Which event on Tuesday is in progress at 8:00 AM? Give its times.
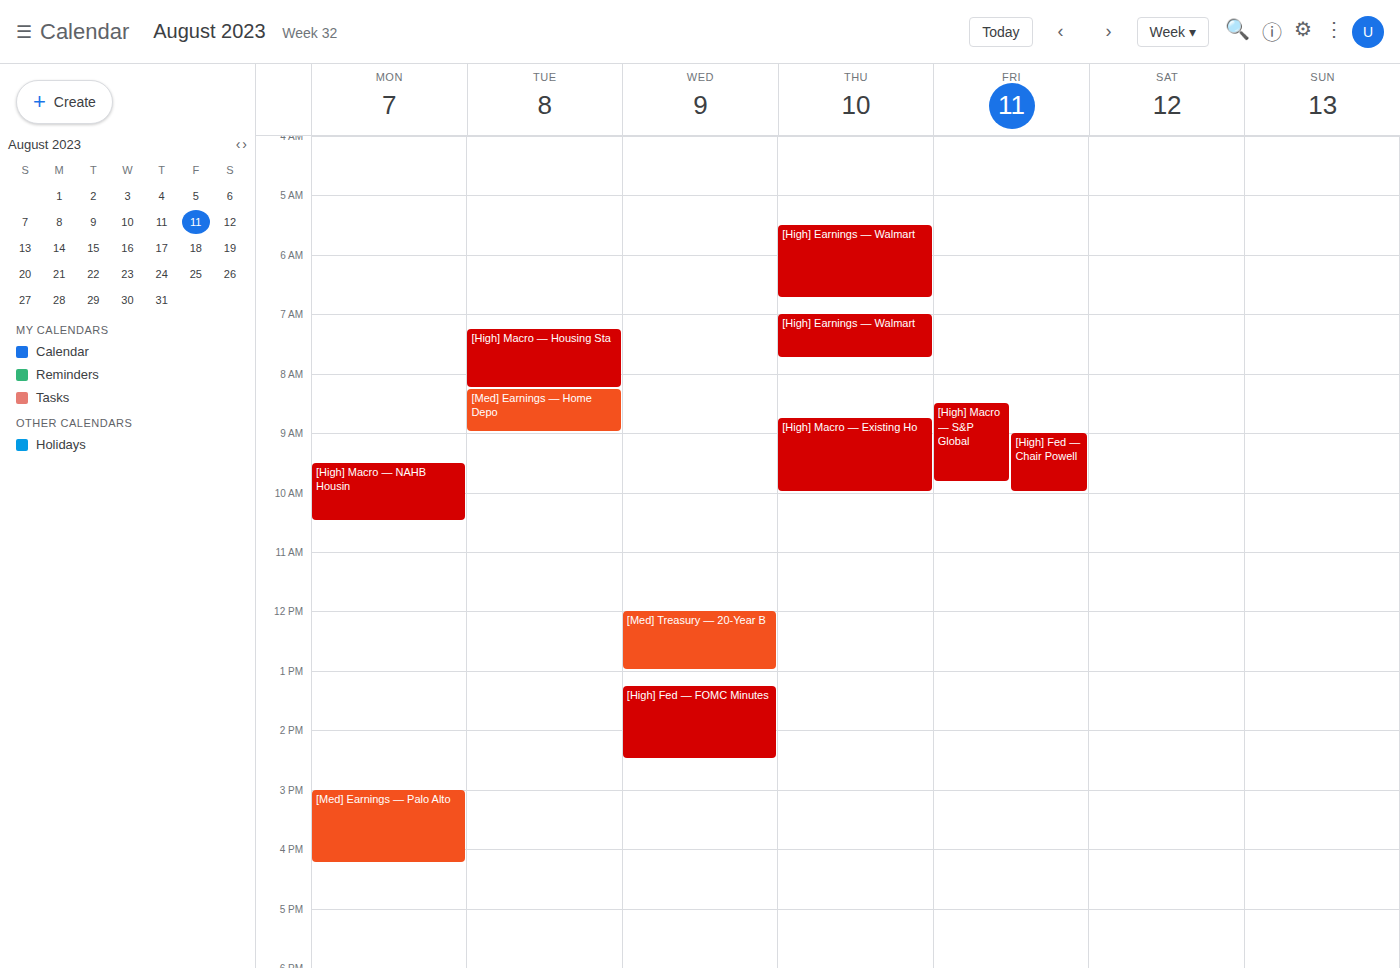
"[High] Macro — Housing Sta", 7:15 AM to 8:15 AM